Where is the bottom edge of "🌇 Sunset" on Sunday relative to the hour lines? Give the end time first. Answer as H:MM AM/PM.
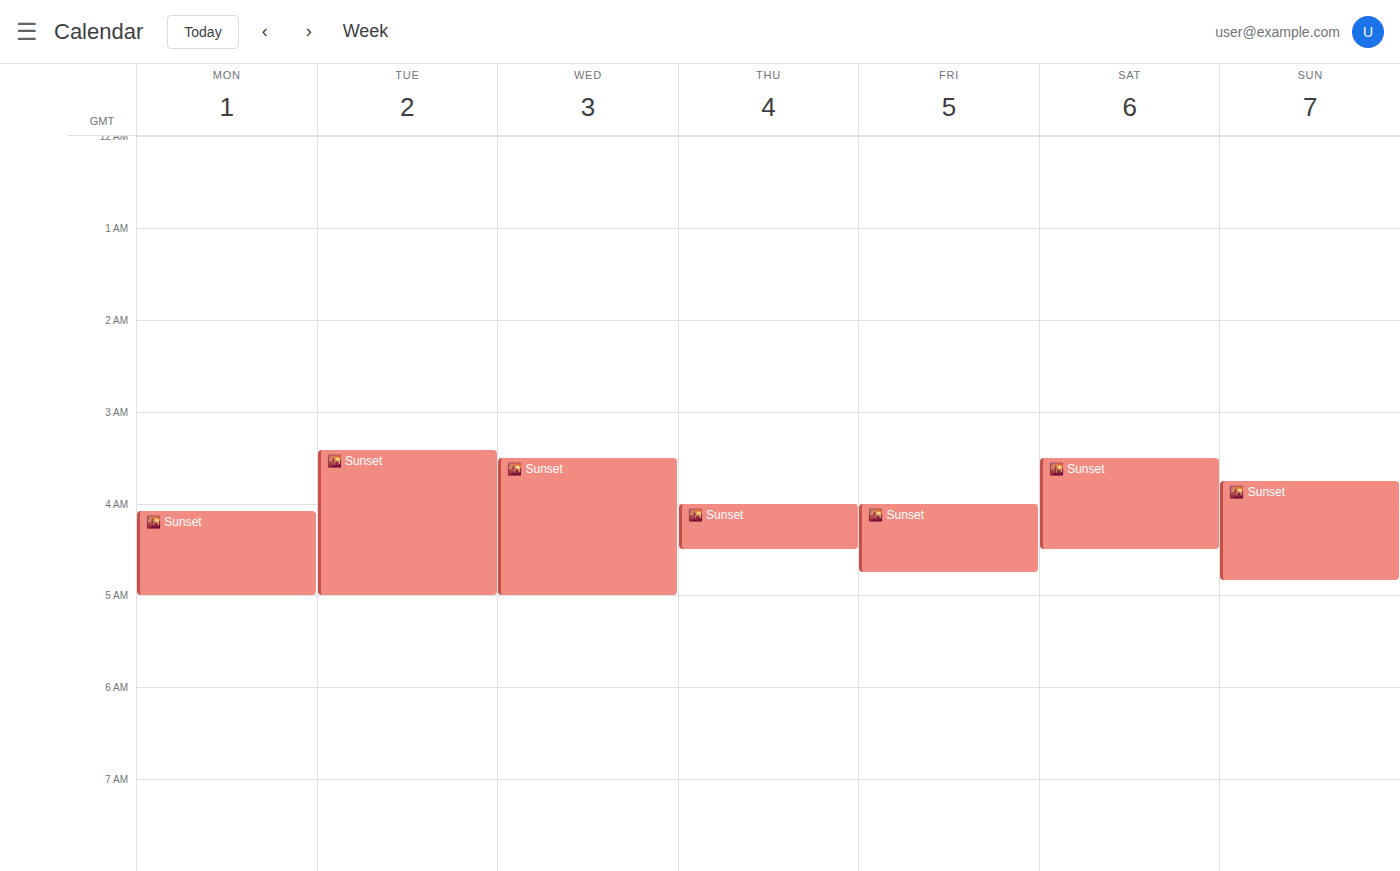
4:50 AM -- neither: 50 minutes below the 4 AM line and 10 minutes above the 5 AM line.